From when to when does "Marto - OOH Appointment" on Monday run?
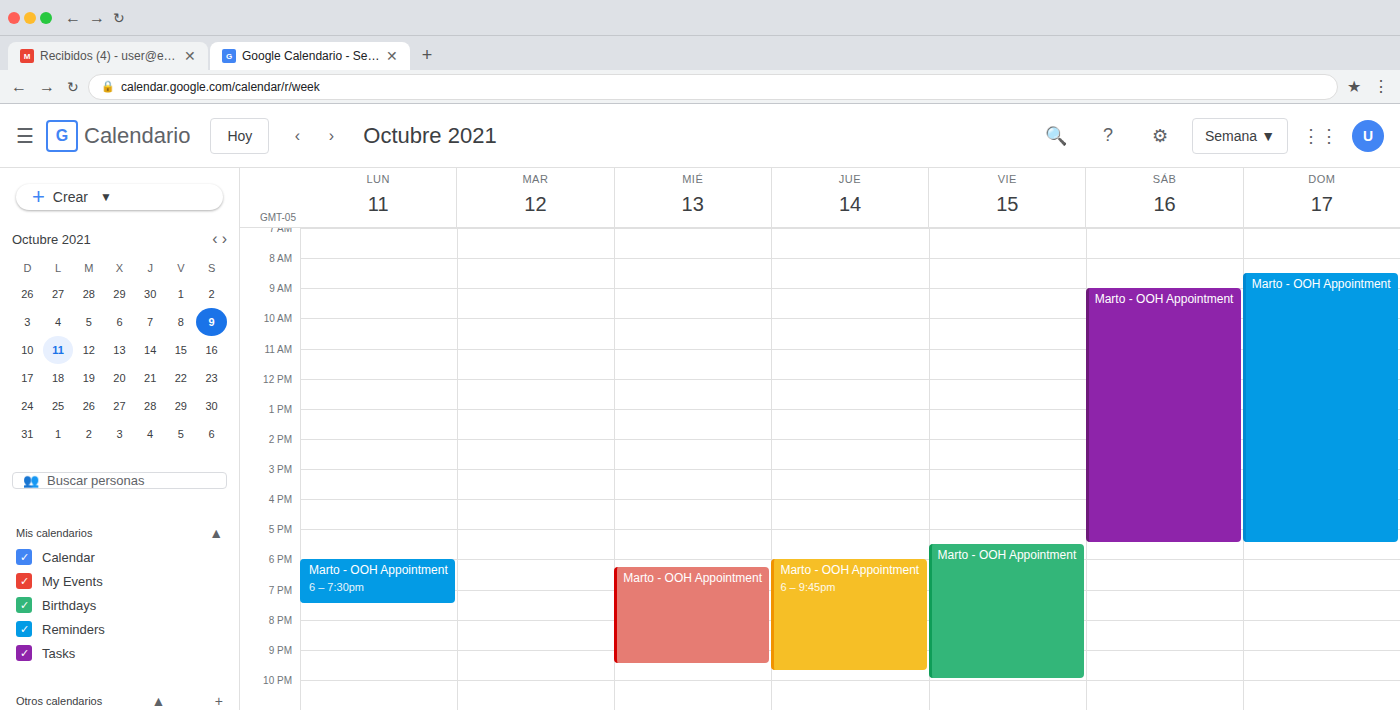
6:00 PM to 7:30 PM